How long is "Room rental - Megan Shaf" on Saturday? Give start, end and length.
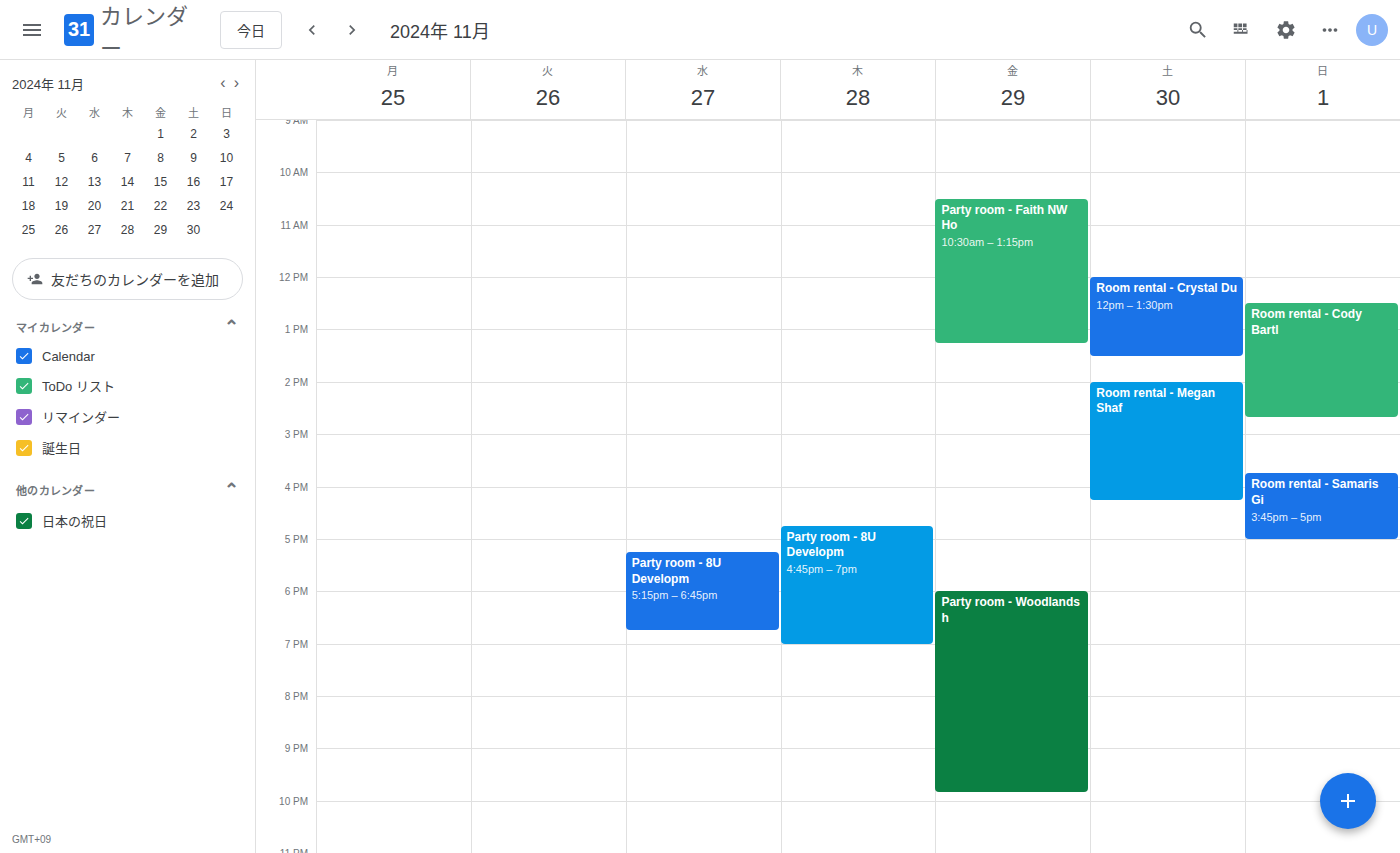
14:00 to 16:15, 2 hours 15 minutes